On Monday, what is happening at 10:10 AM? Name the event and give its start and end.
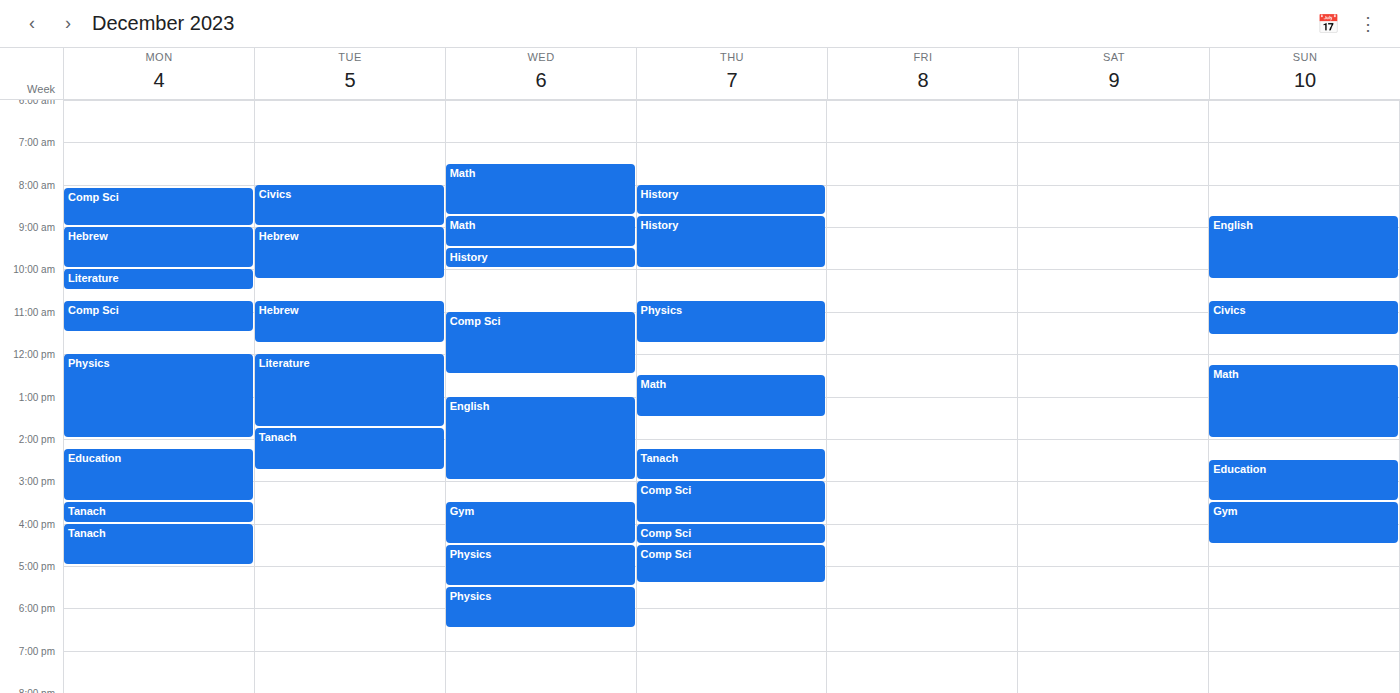
"Literature", 10:00 AM to 10:30 AM